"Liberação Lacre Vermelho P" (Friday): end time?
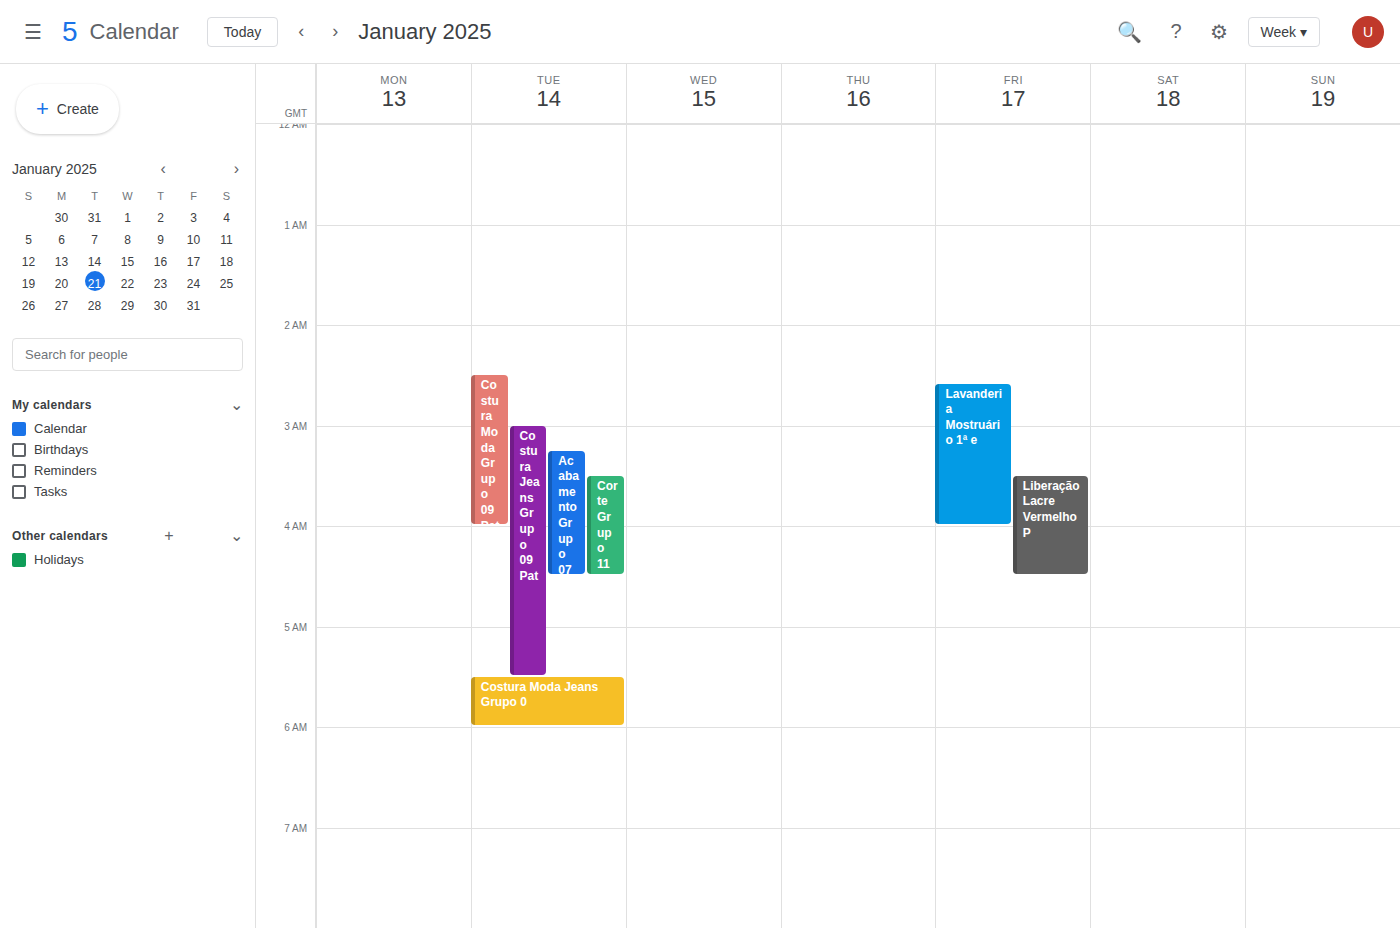
4:30 AM